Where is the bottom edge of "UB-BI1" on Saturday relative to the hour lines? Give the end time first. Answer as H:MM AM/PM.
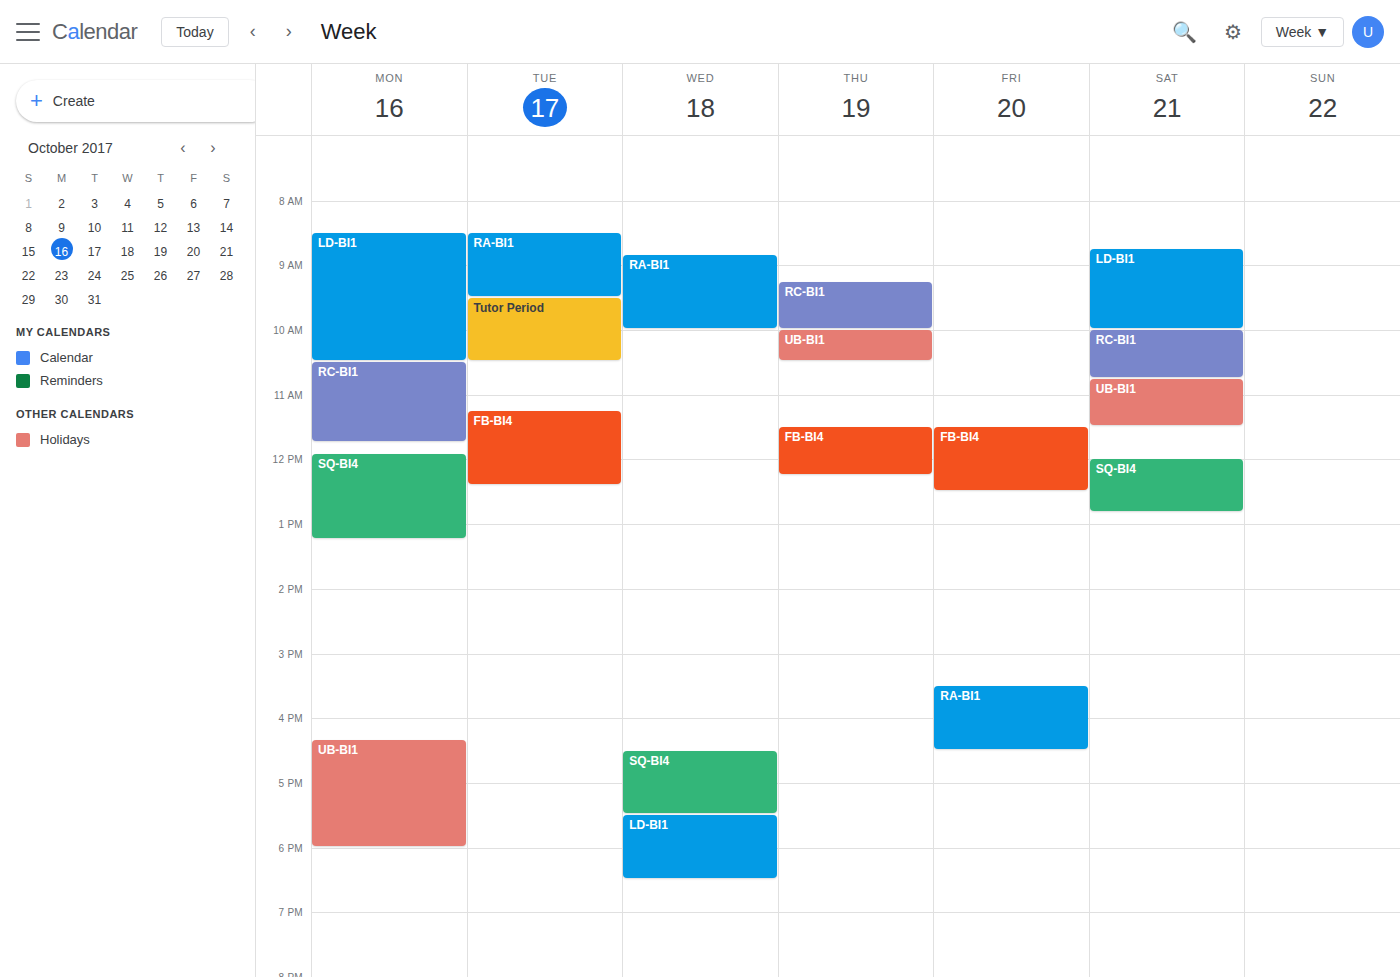
11:30 AM -- halfway between the 11 AM and 12 PM lines.